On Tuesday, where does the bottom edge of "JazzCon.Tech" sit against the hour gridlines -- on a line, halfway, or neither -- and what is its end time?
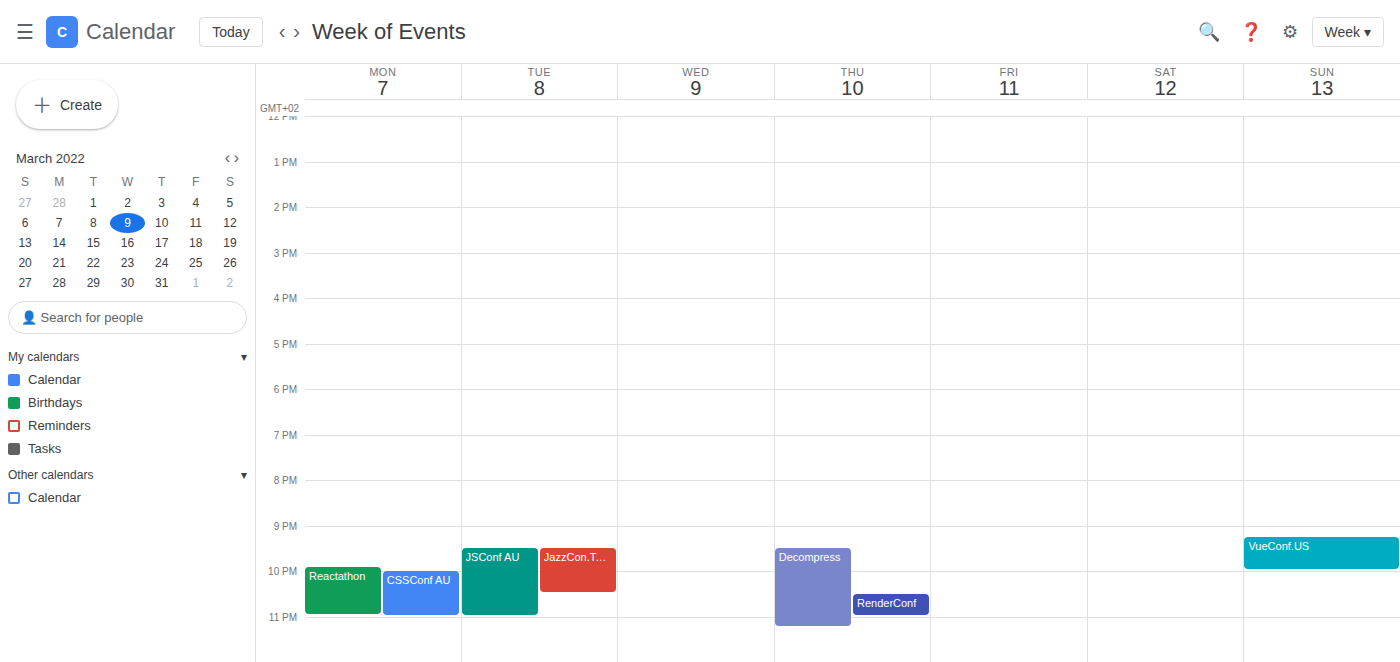
10:30 PM -- halfway between the 10 PM and 11 PM lines.